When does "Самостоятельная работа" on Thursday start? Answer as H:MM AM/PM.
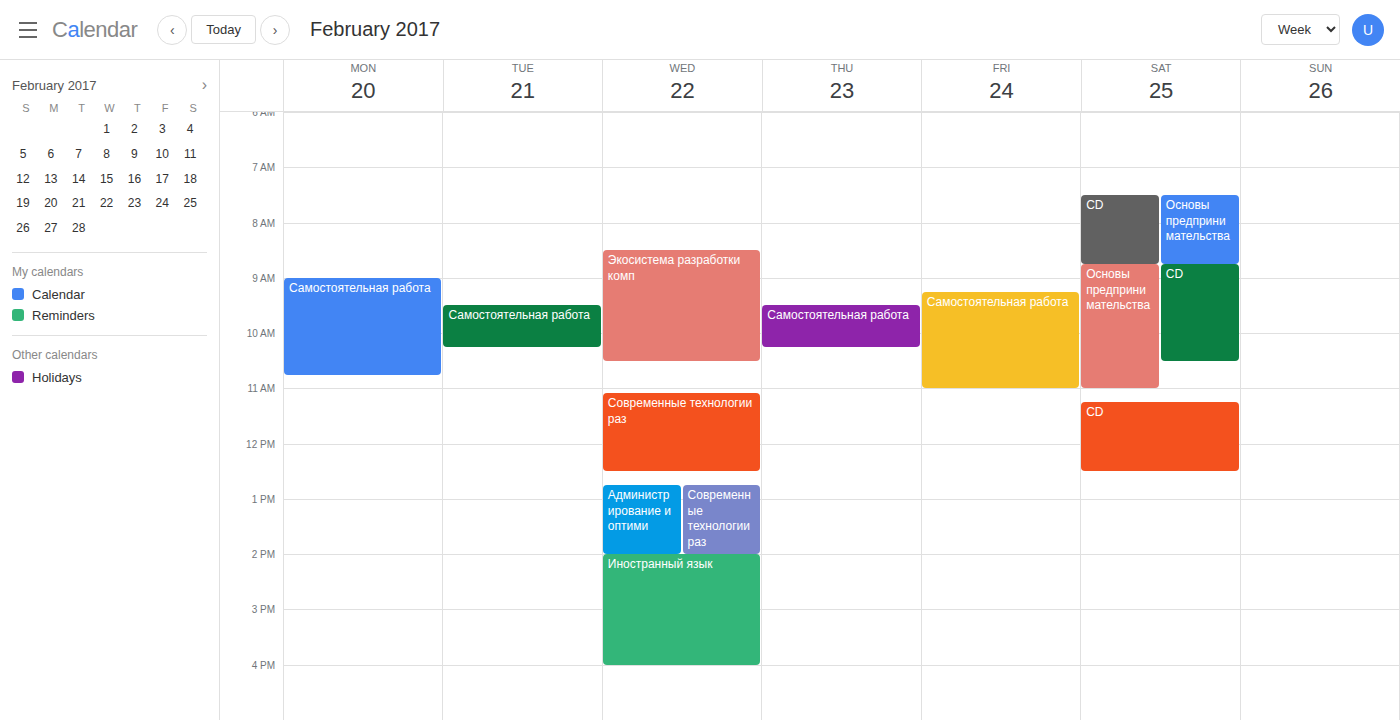
9:30 AM